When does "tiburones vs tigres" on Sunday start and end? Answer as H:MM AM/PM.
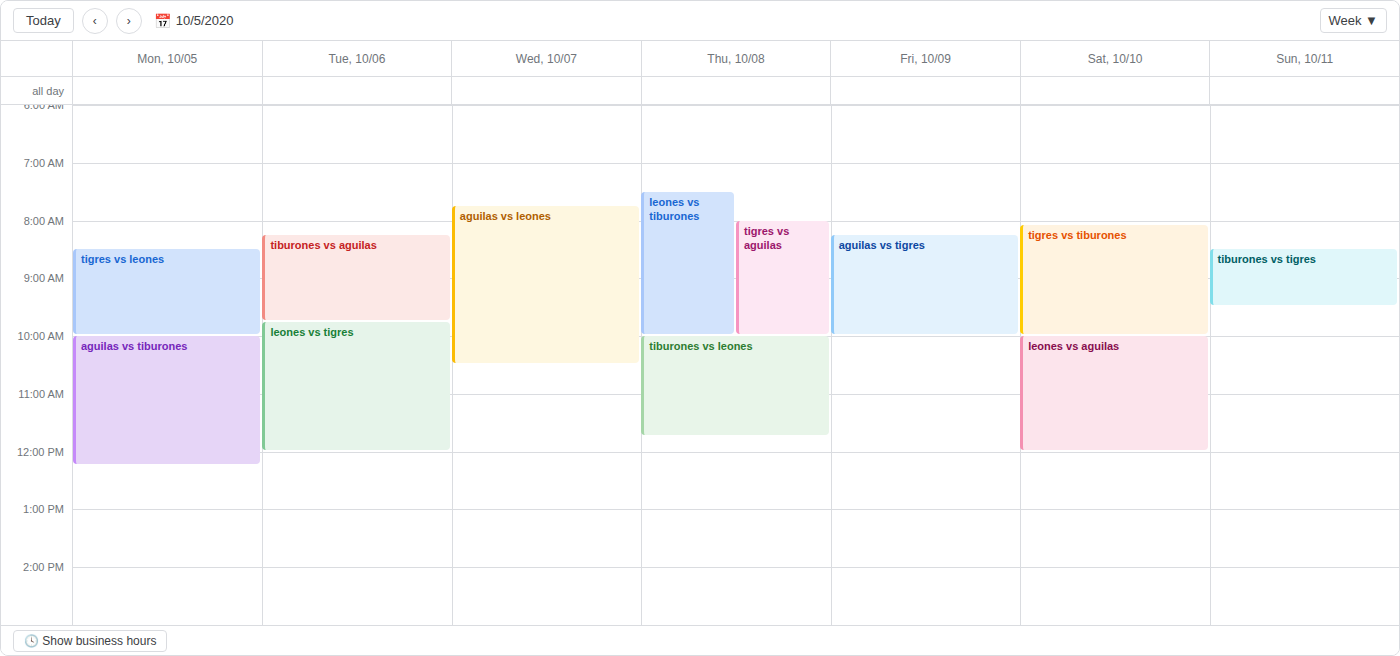
8:30 AM to 9:30 AM